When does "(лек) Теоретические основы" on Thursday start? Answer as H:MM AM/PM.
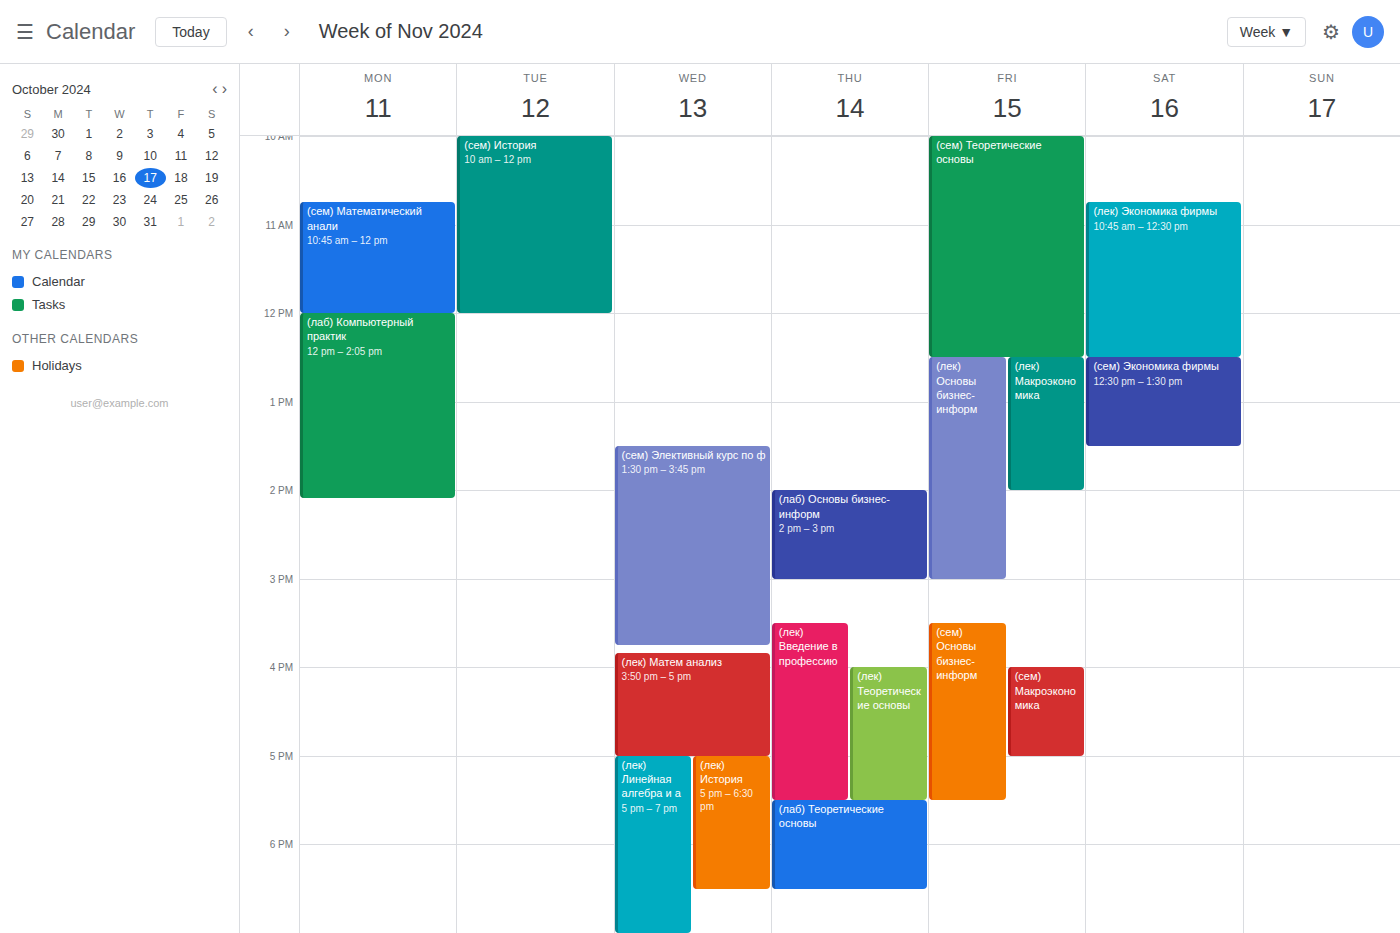
4:00 PM